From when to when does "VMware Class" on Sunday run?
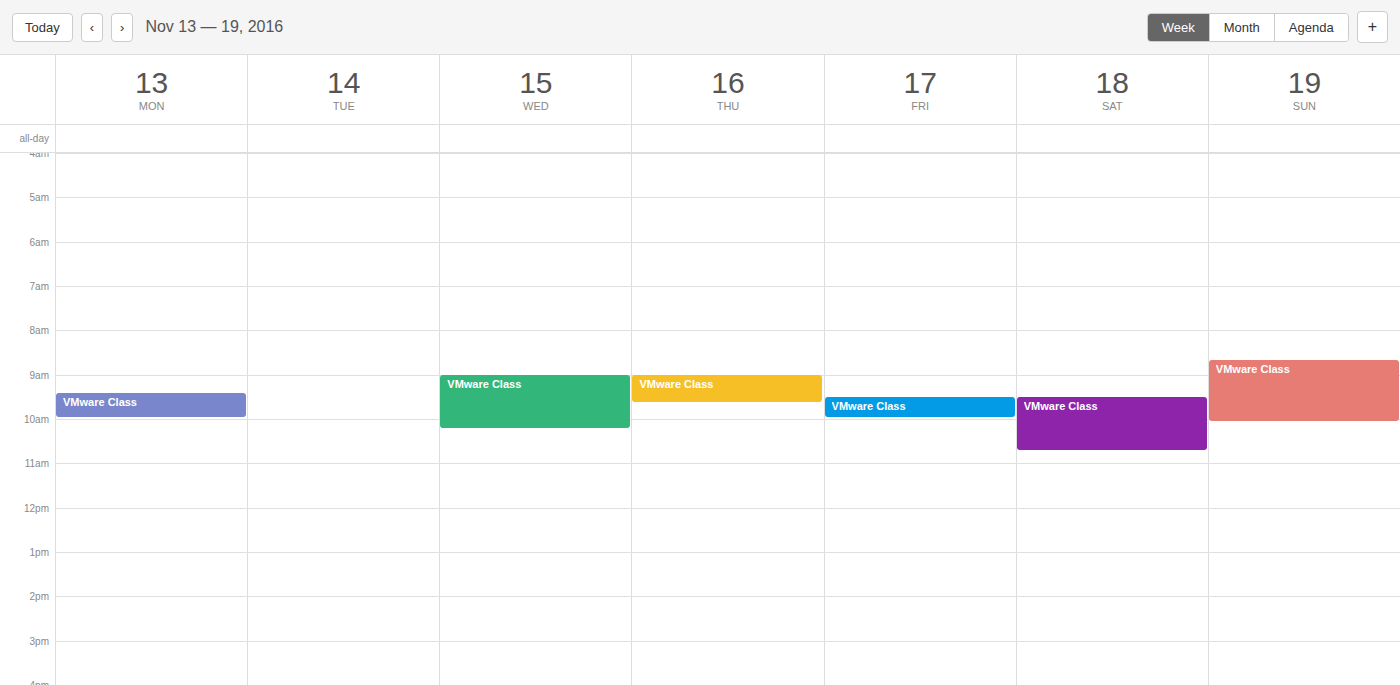
08:40 to 10:05